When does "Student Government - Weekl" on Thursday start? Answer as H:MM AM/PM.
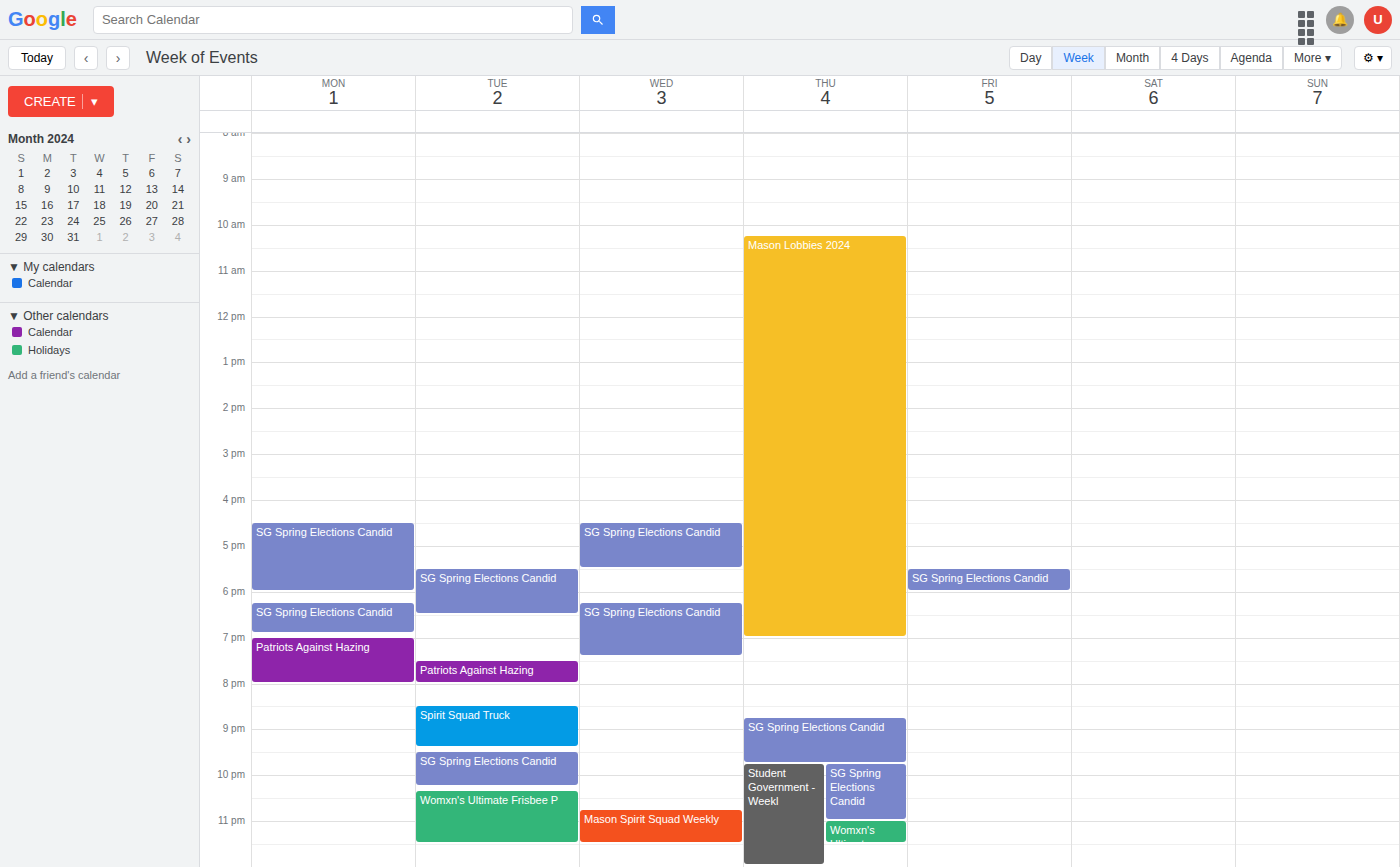
9:45 PM